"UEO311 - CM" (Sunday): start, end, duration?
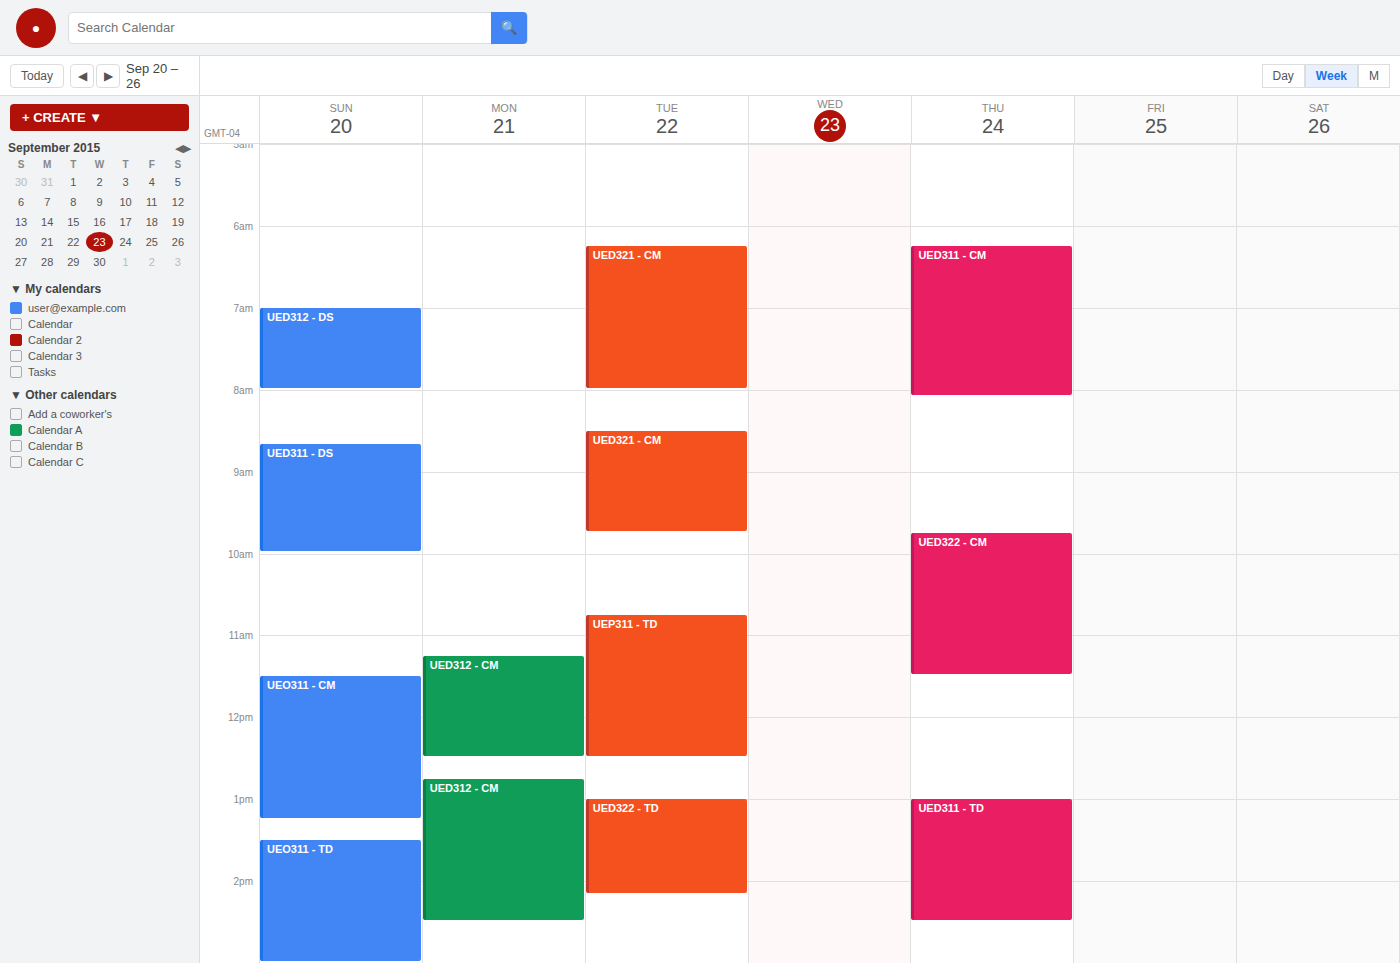
11:30 to 13:15, 1 hour 45 minutes